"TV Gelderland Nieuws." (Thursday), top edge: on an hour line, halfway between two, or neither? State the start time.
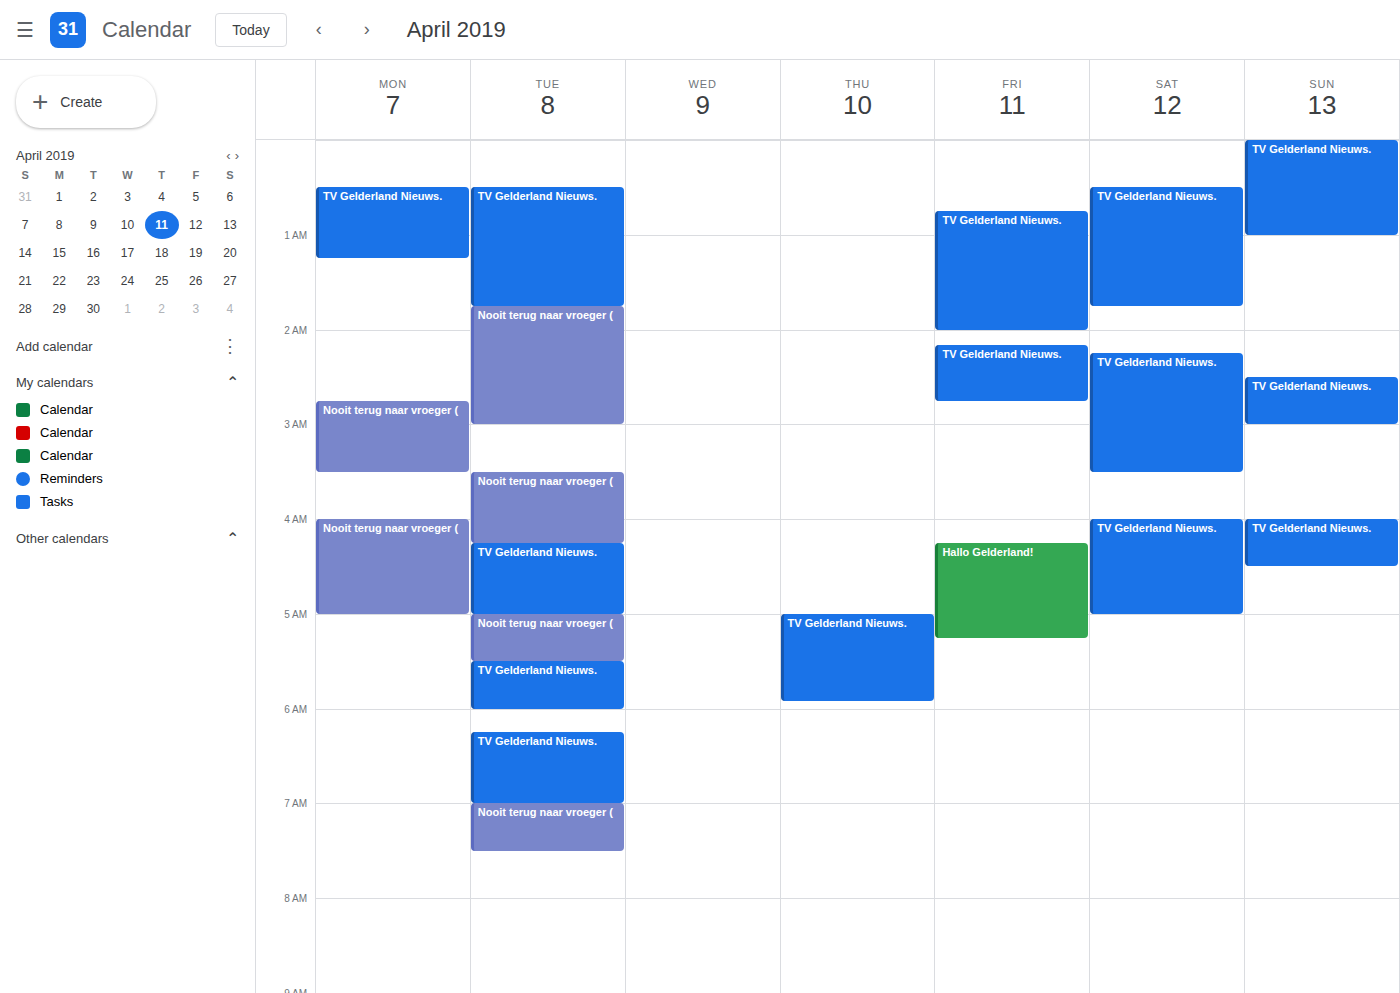
5:00 AM -- exactly on the 5 AM line.